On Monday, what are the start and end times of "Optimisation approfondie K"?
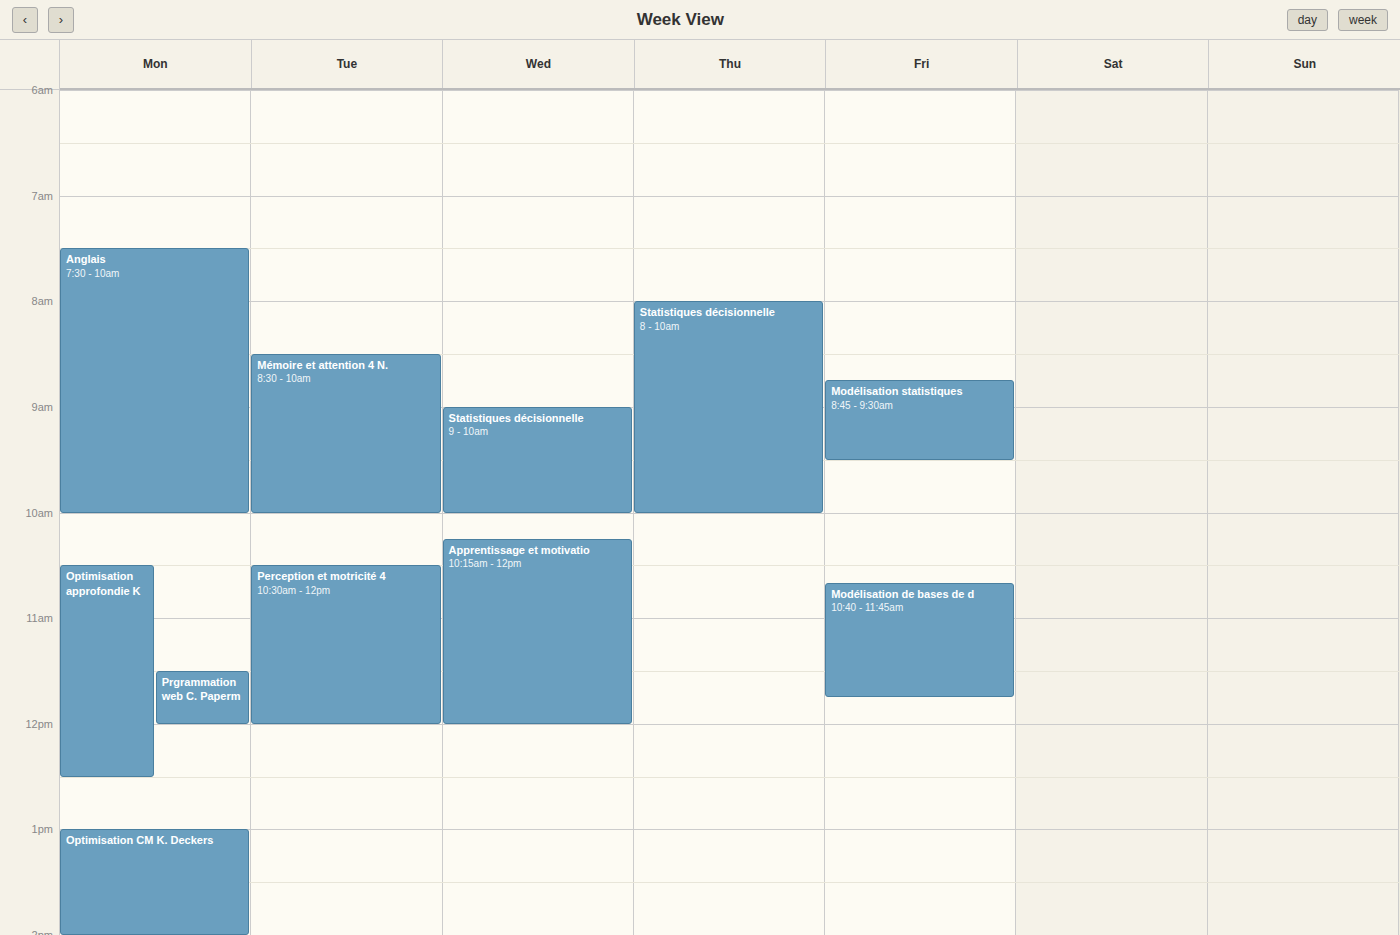
10:30 AM to 12:30 PM